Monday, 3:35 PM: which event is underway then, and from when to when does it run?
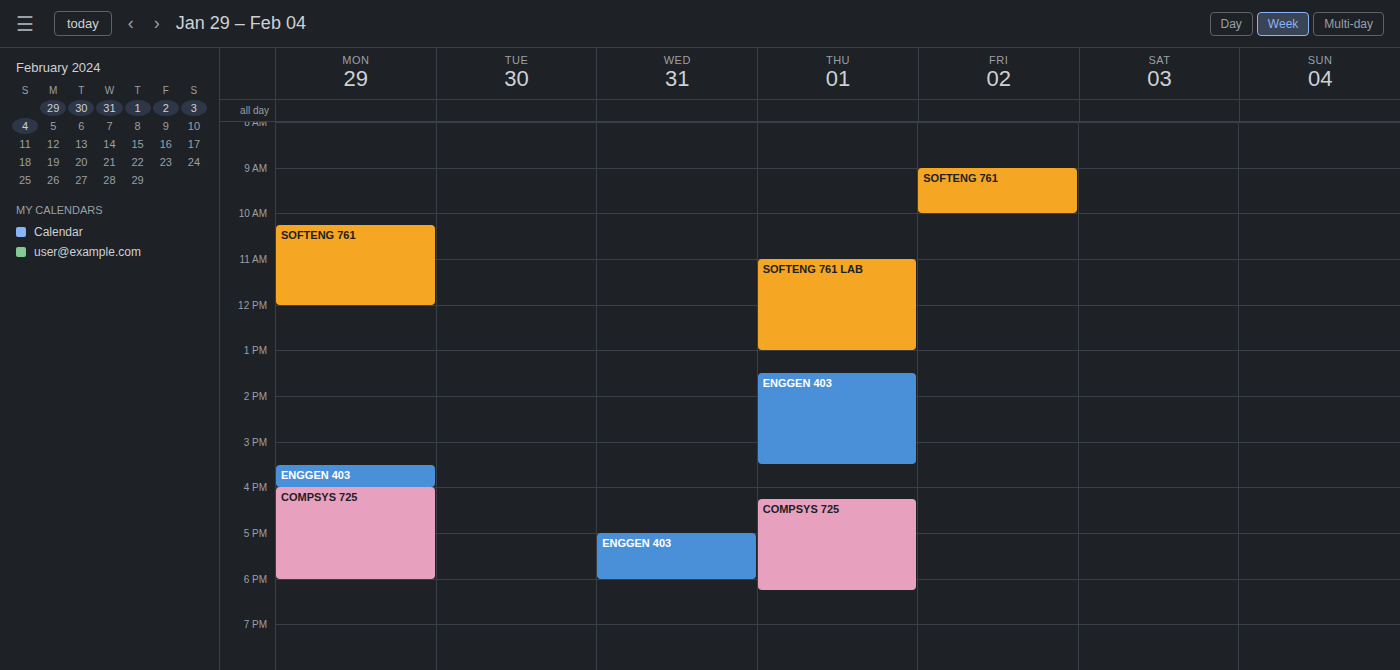
"ENGGEN 403", 3:30 PM to 4:00 PM